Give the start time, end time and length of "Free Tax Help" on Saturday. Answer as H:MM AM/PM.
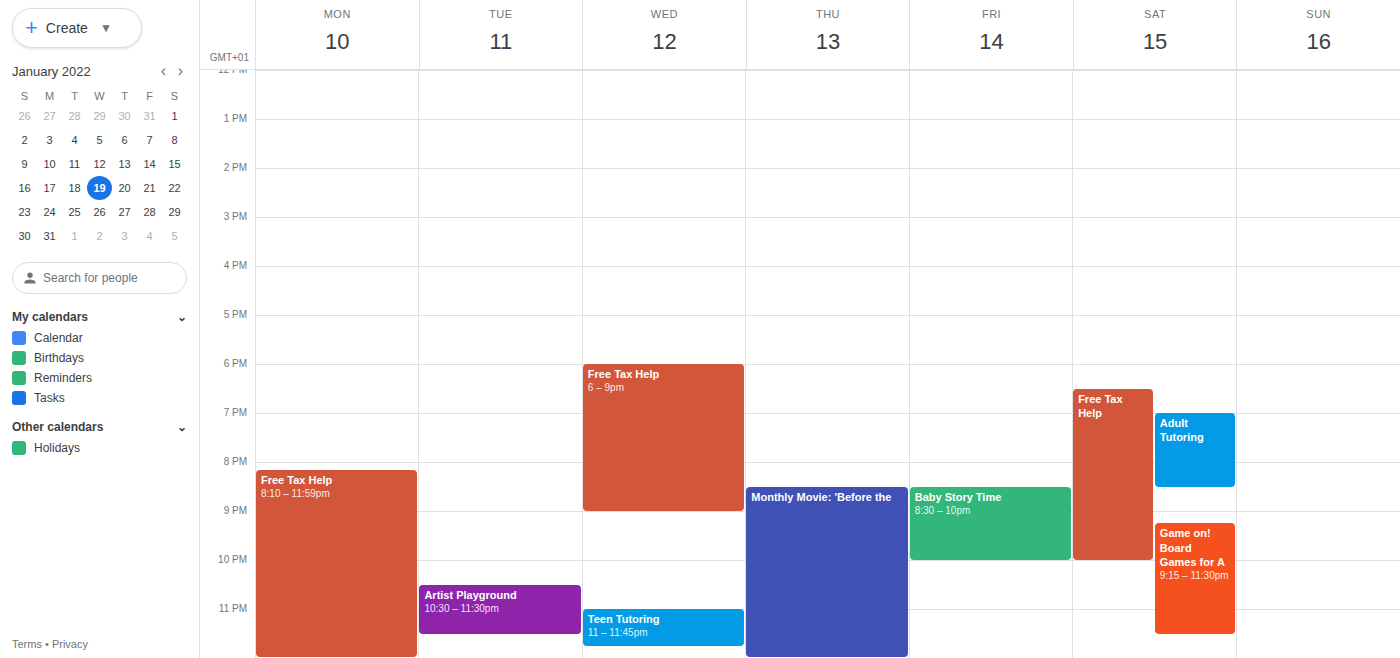
6:30 PM to 10:00 PM, 3 hours 30 minutes